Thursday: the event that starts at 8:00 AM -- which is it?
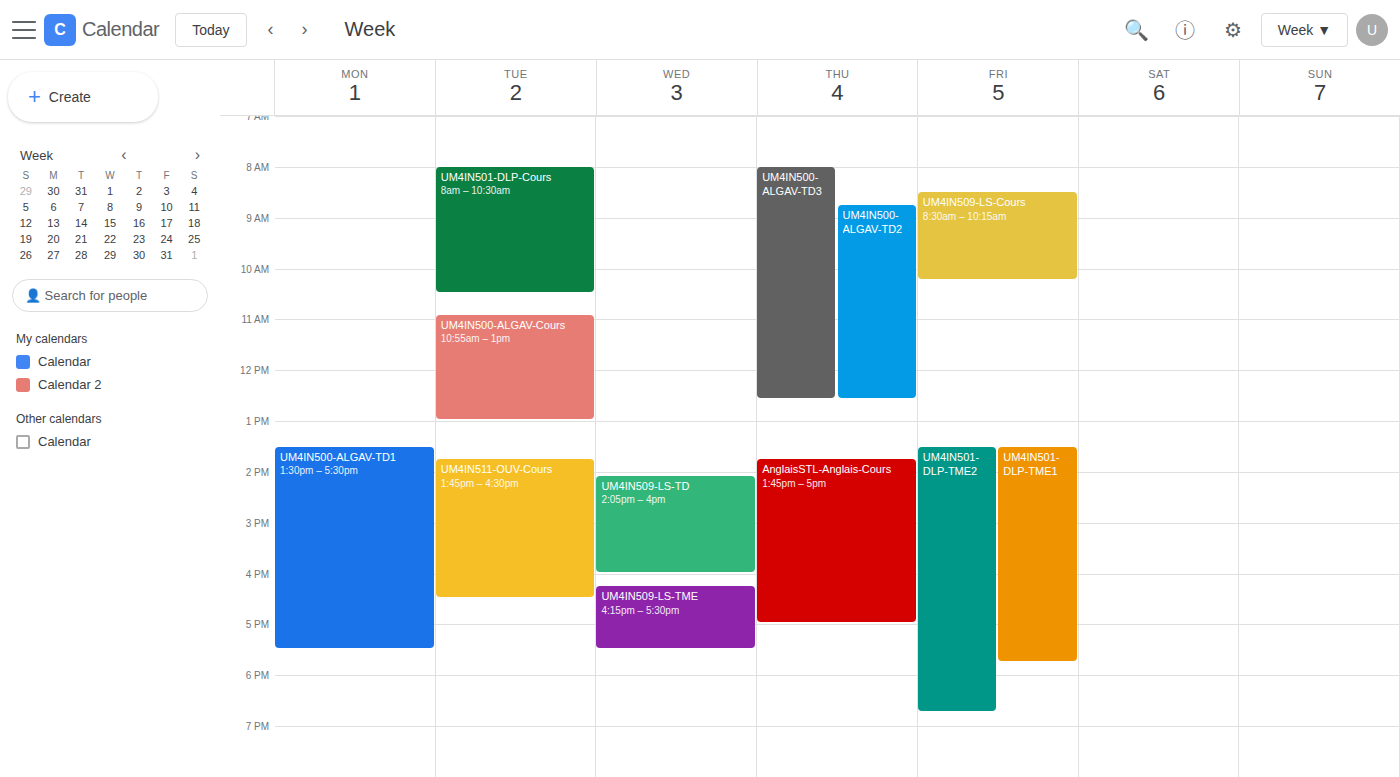
"UM4IN500-ALGAV-TD3"